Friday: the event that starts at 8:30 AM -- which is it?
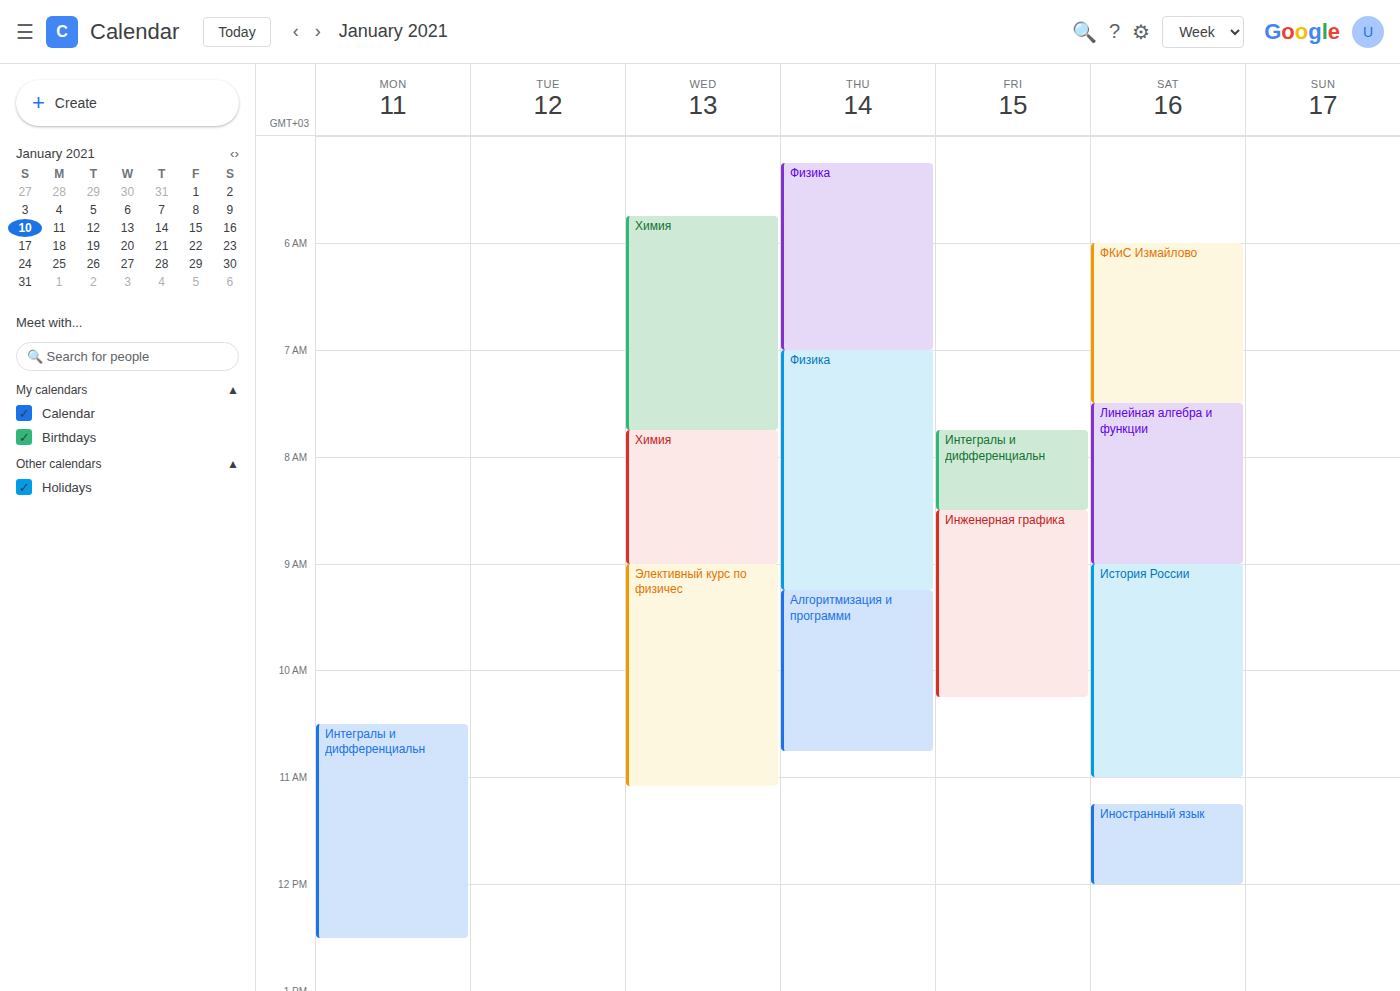
"Инженерная графика"